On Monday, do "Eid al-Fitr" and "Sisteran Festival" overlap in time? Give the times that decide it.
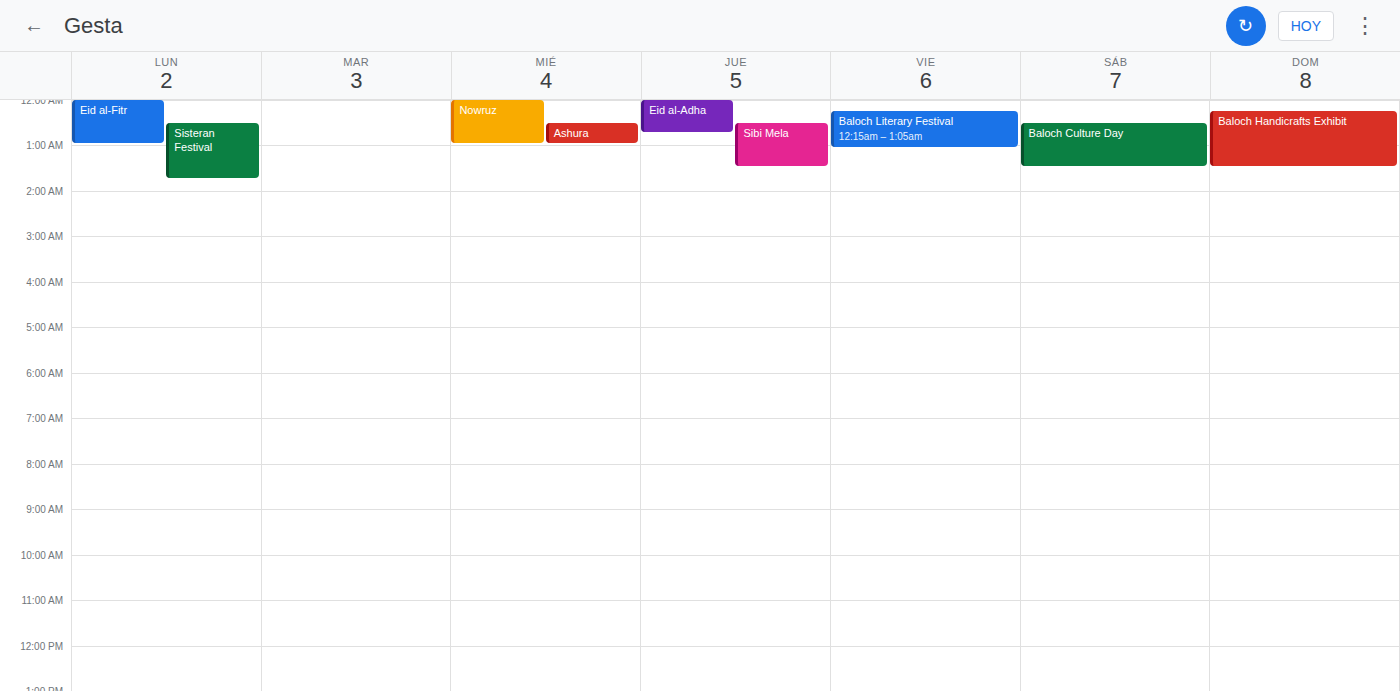
"Sisteran Festival" starts at 12:30 AM, before "Eid al-Fitr" ends at 1:00 AM -- they overlap.